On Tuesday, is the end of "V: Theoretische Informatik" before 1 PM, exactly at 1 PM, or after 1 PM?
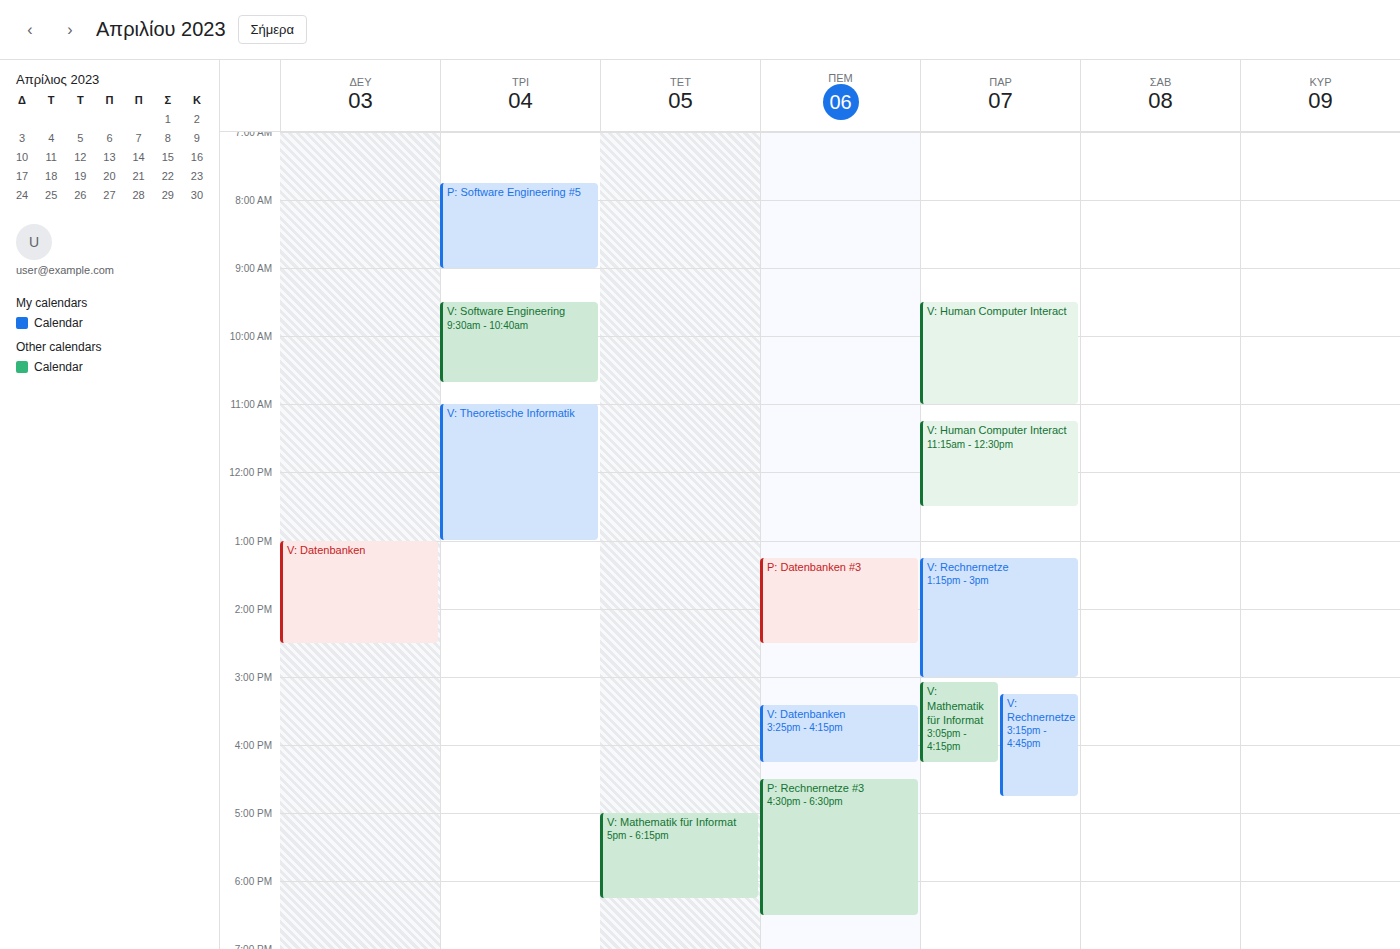
1:00 PM -- exactly at 1 PM, on the 1 PM line.